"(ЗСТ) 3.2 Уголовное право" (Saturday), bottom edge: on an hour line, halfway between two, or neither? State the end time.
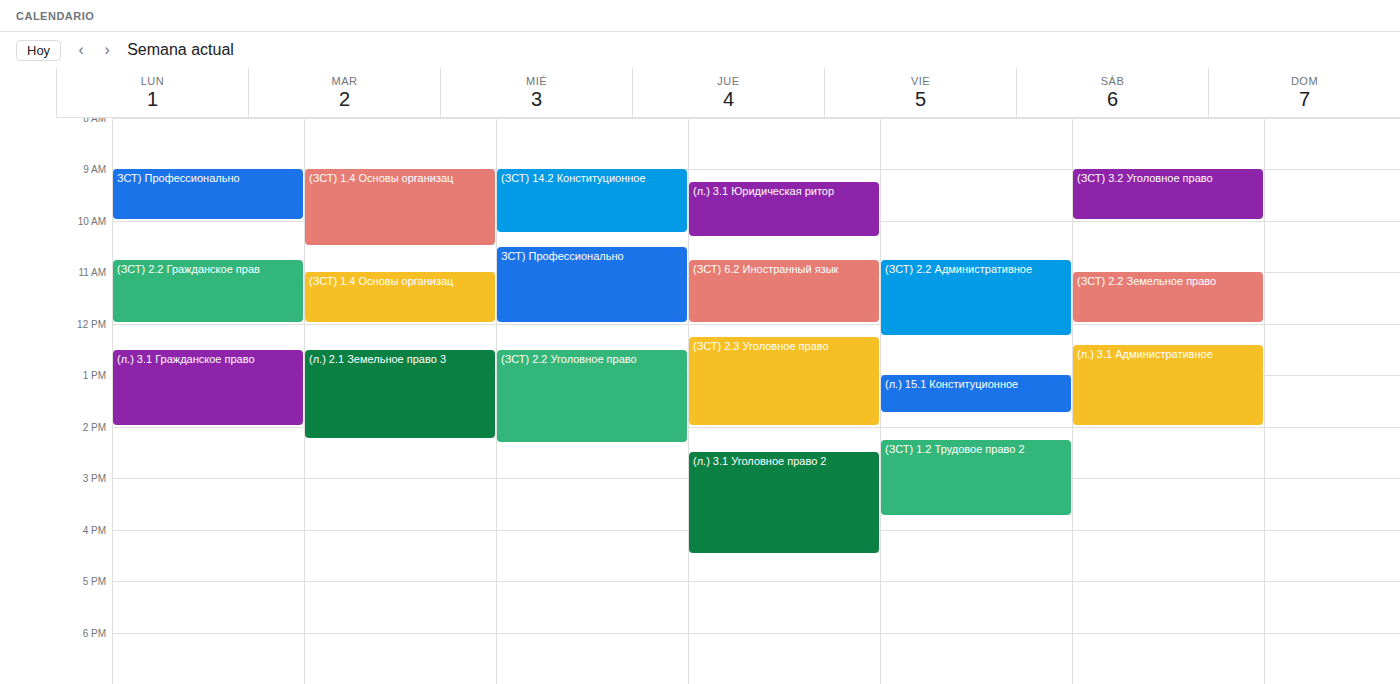
10:00 AM -- exactly on the 10 AM line.